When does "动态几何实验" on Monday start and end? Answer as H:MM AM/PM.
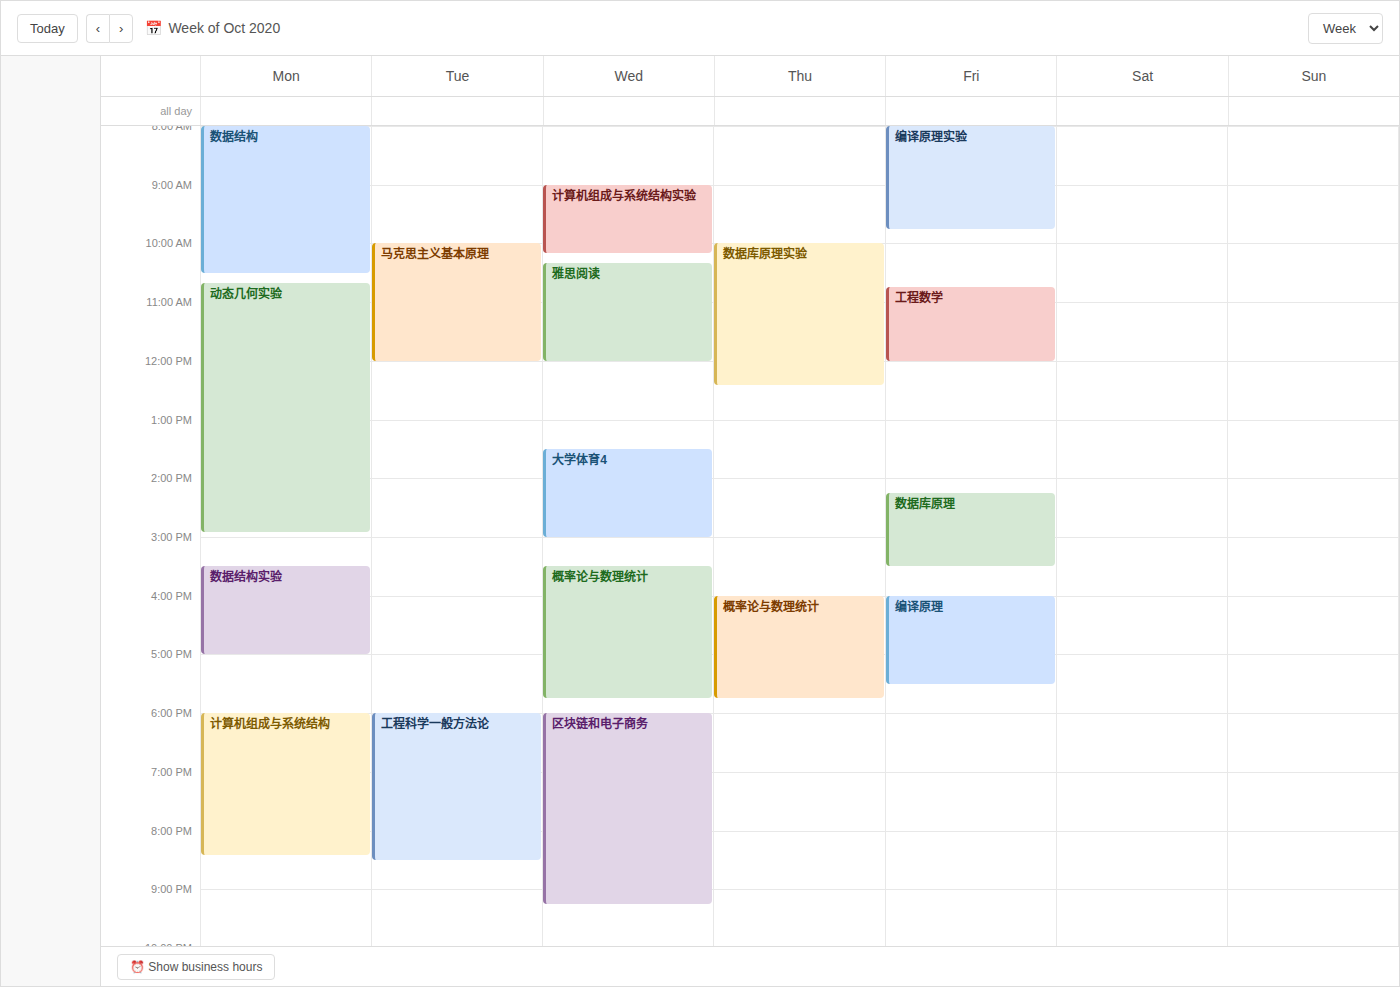
10:40 AM to 2:55 PM